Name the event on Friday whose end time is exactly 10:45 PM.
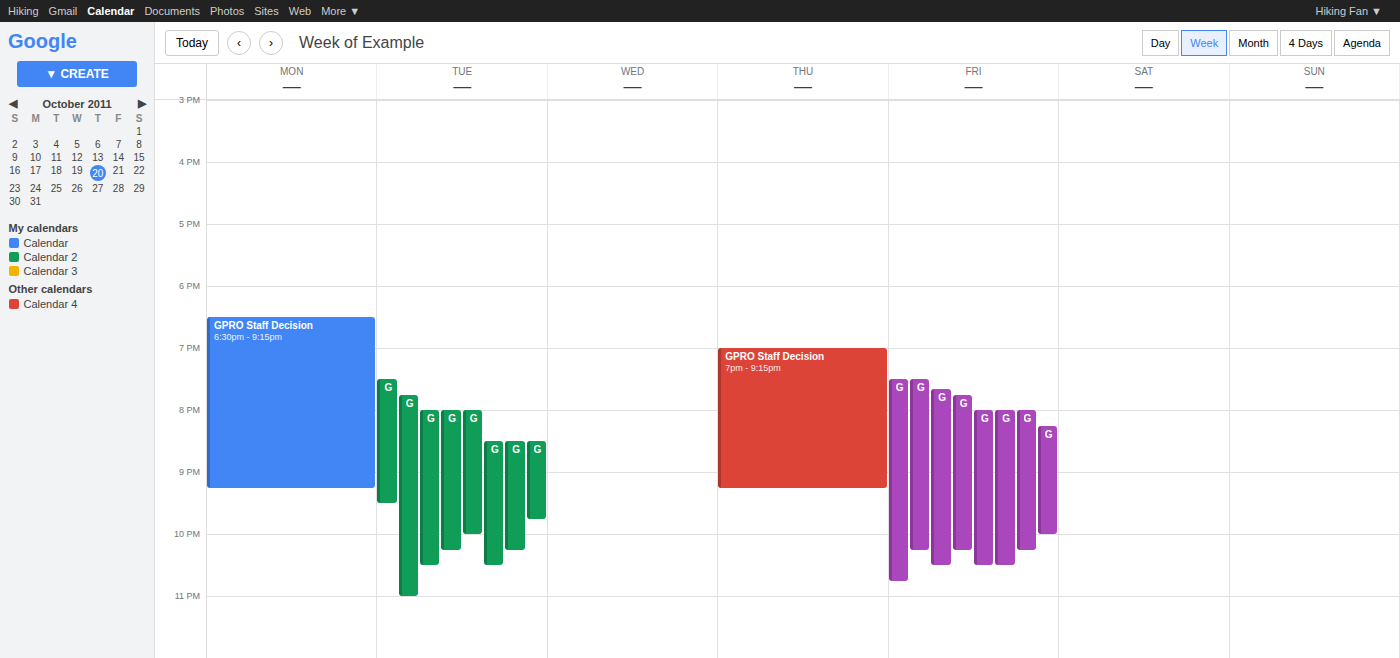
"GPRO Race #11 A1-Ring"